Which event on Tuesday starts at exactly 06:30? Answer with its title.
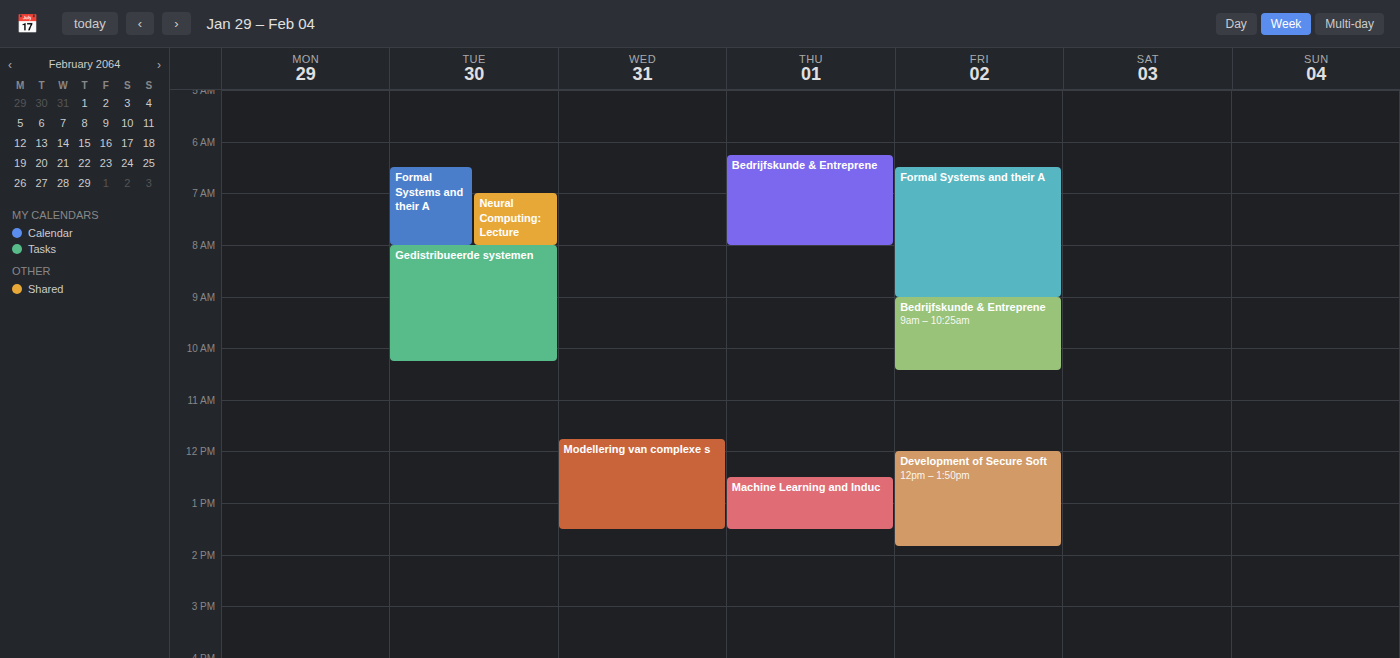
"Formal Systems and their A"